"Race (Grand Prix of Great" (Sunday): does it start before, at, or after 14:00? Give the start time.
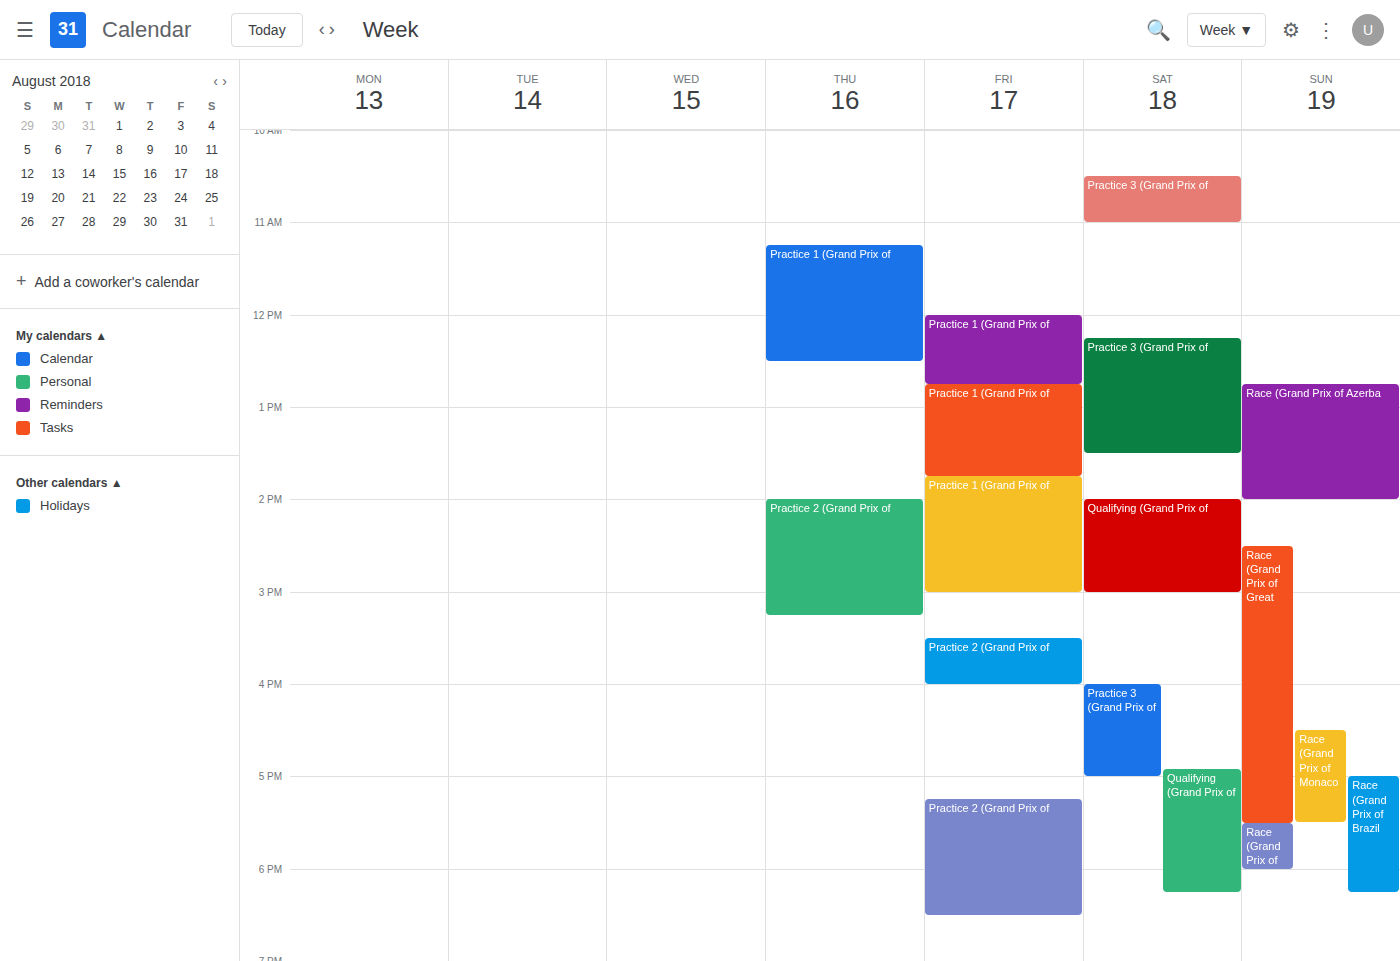
14:30 -- after 14:00, 30 minutes below the 14:00 line.